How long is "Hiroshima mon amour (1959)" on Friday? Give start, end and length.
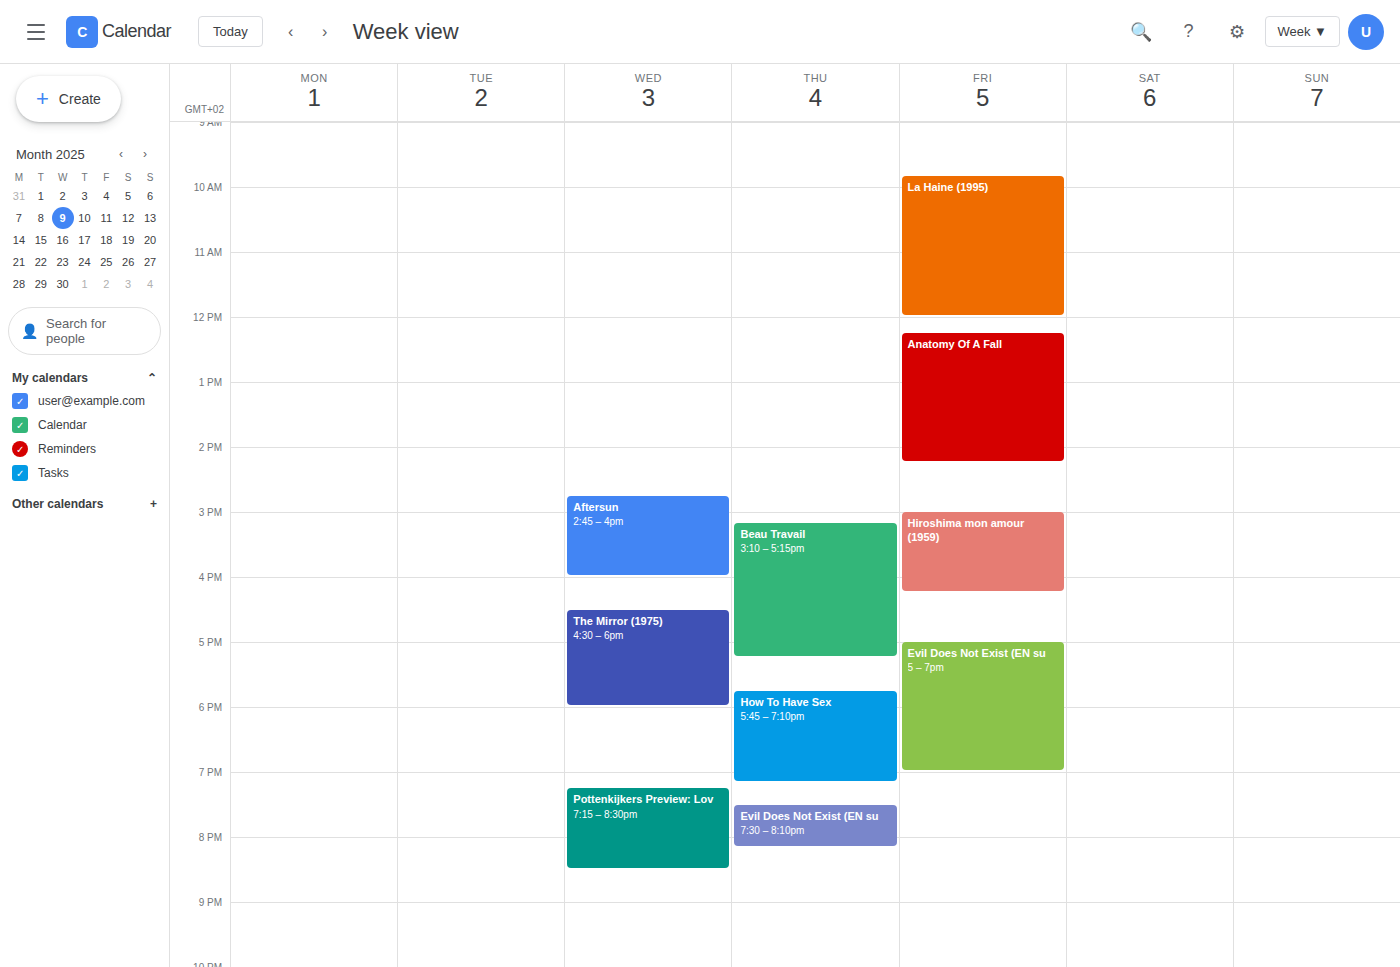
3:00 PM to 4:15 PM, 1 hour 15 minutes